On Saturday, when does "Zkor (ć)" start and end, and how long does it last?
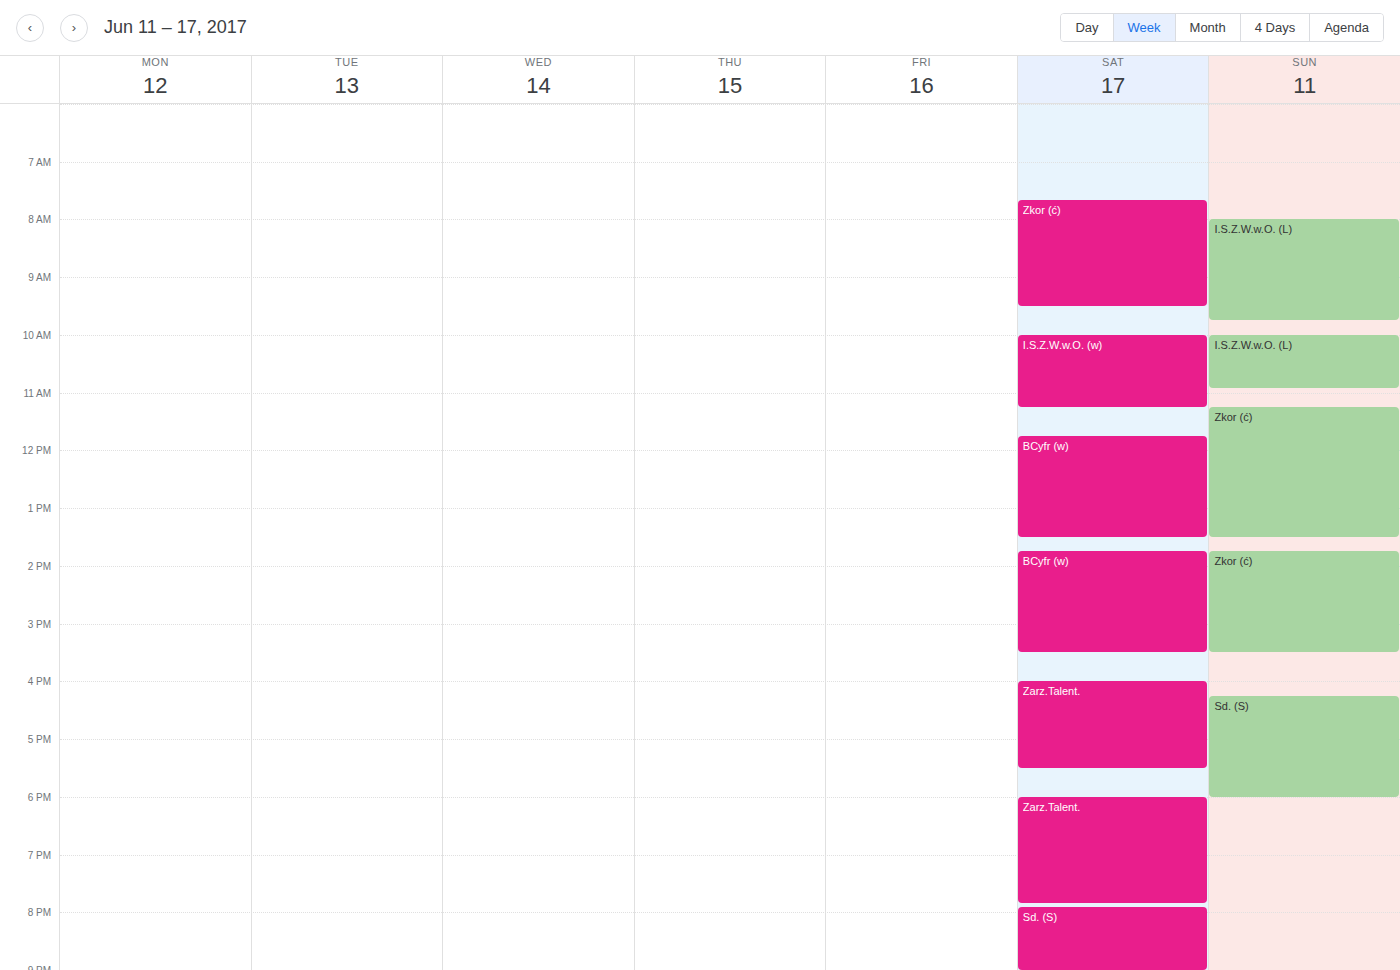
7:40 AM to 9:30 AM, 1 hour 50 minutes